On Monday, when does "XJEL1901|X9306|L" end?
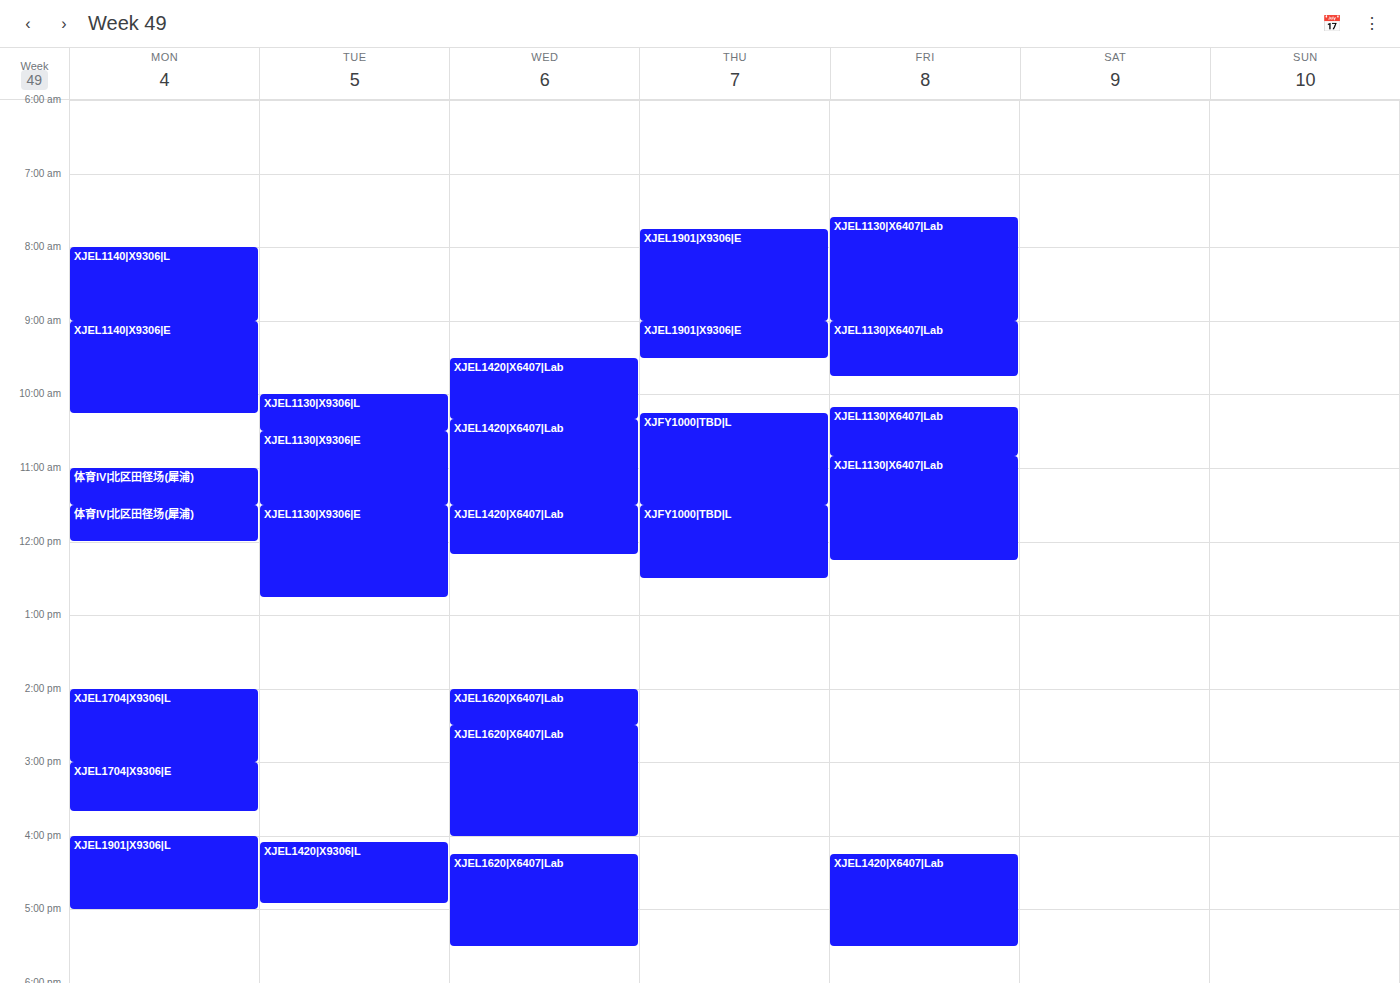
5:00 PM